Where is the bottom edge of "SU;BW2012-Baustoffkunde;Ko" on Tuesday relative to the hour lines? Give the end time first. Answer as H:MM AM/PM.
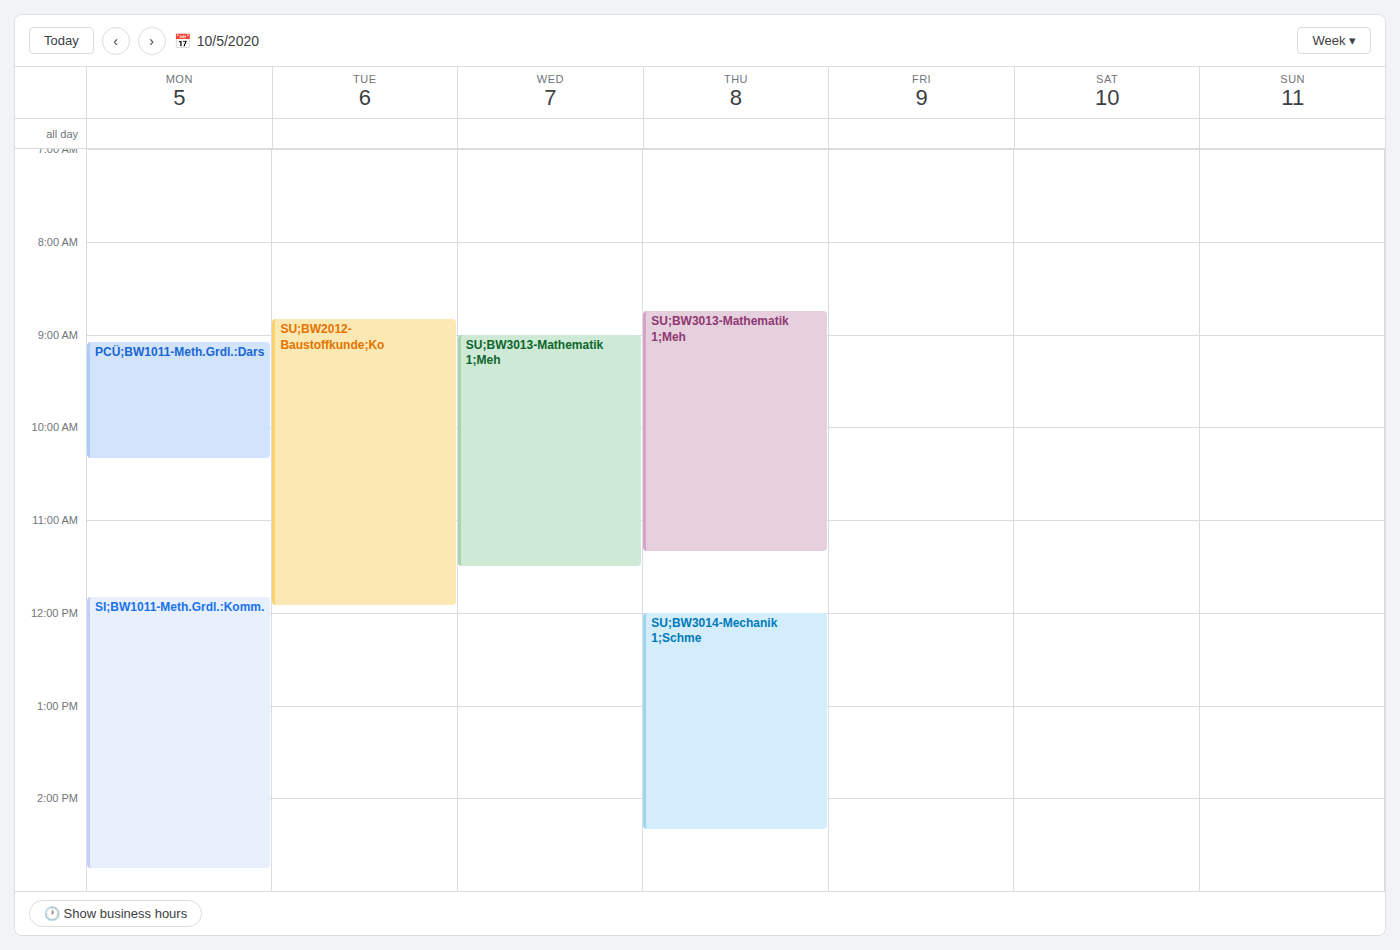
11:55 AM -- neither: 55 minutes below the 11 AM line and 5 minutes above the 12 PM line.